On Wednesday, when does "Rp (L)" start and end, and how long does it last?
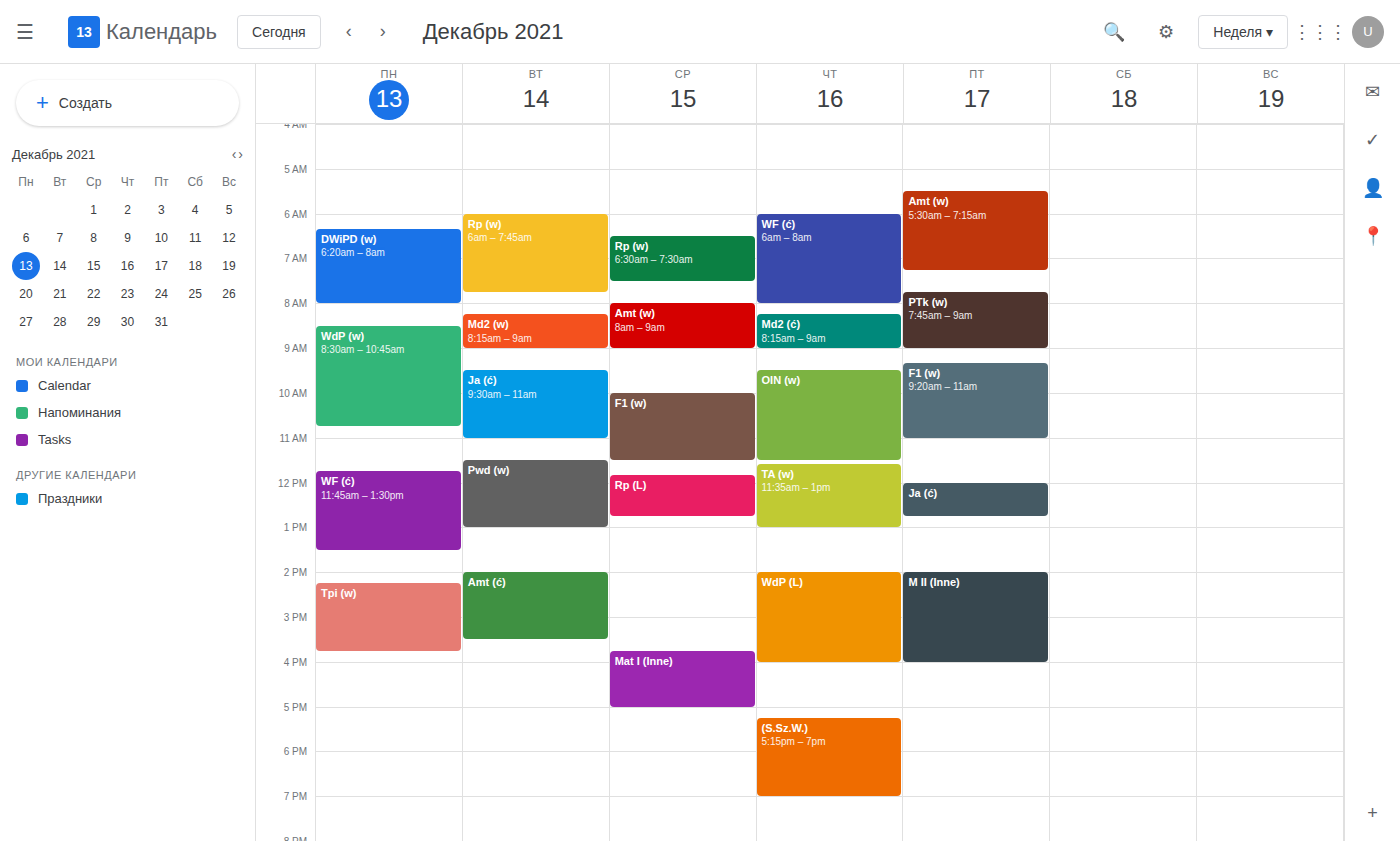
11:50 to 12:45, 55 minutes